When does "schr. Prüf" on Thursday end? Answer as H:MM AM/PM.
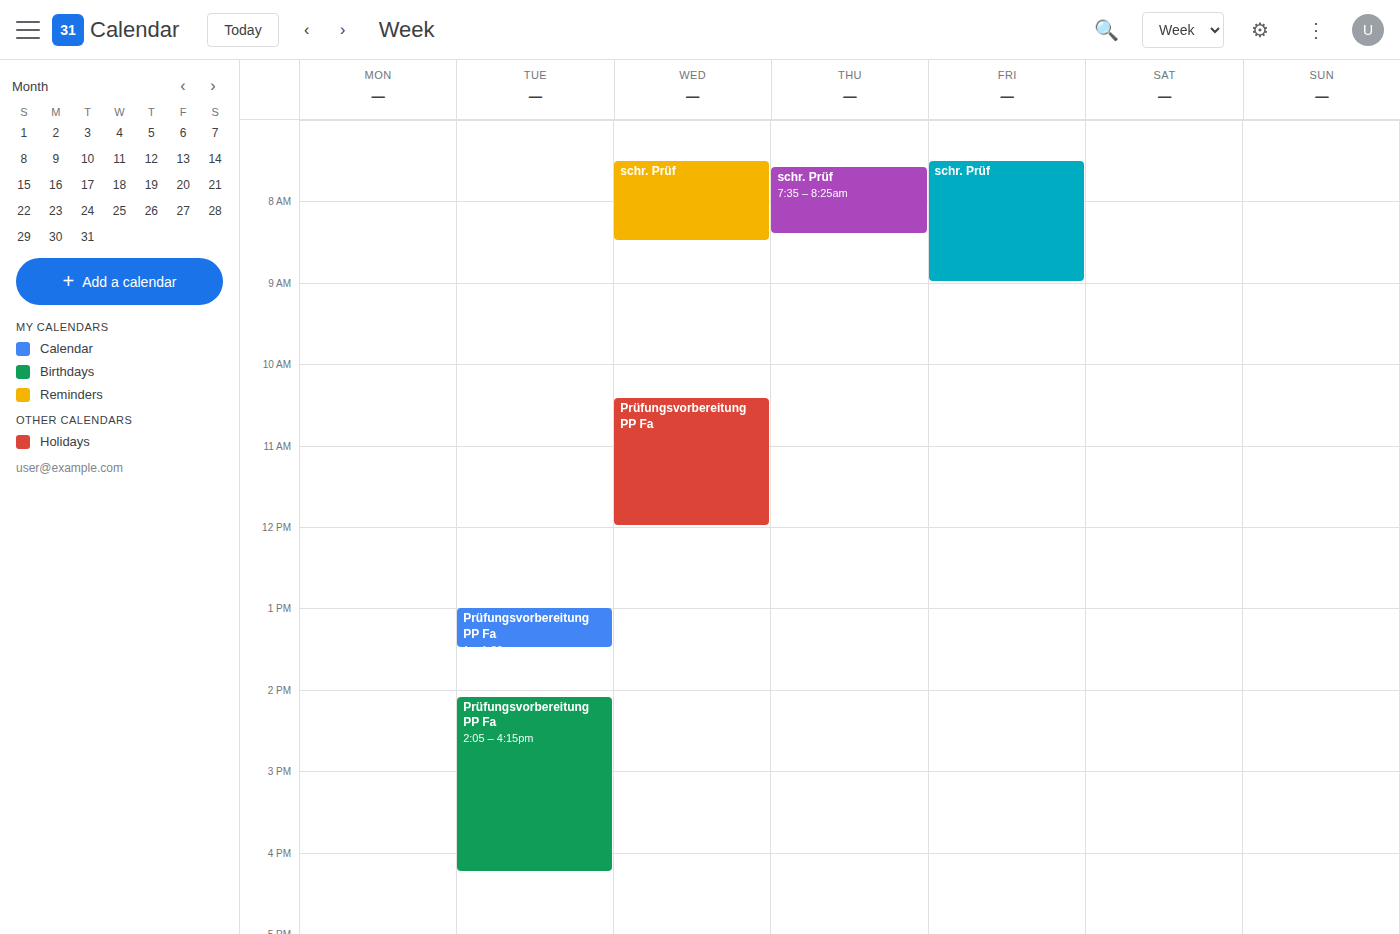
8:25 AM